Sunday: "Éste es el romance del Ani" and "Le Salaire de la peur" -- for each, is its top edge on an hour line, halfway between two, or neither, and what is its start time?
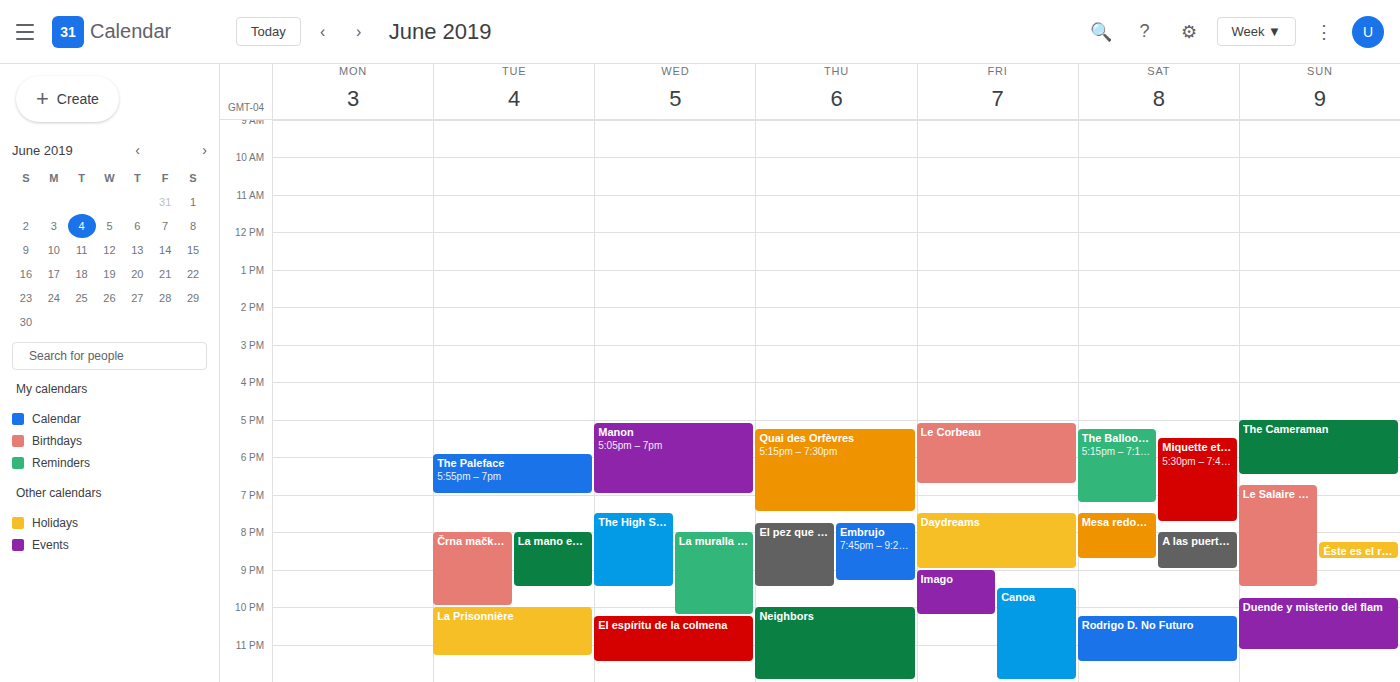
"Éste es el romance del Ani": 8:15 PM, neither: a quarter of the way from the 8 PM line to the 9 PM line. "Le Salaire de la peur": 6:45 PM, neither: three quarters of the way from the 6 PM line to the 7 PM line.